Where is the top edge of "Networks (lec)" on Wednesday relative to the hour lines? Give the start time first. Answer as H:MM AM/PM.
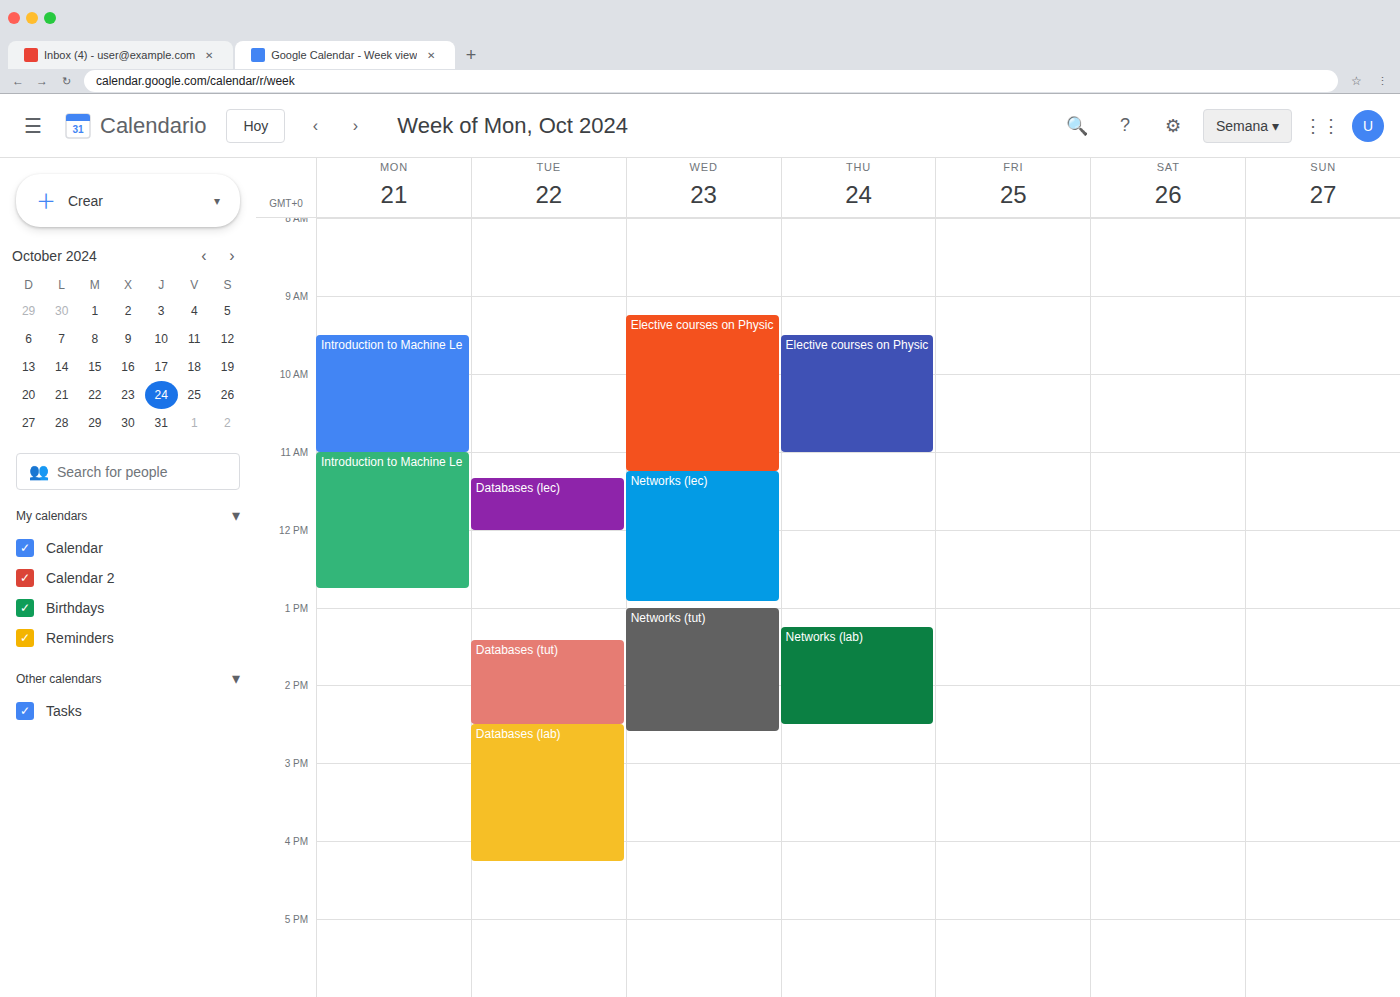
11:15 AM -- neither: a quarter of the way from the 11 AM line to the 12 PM line.